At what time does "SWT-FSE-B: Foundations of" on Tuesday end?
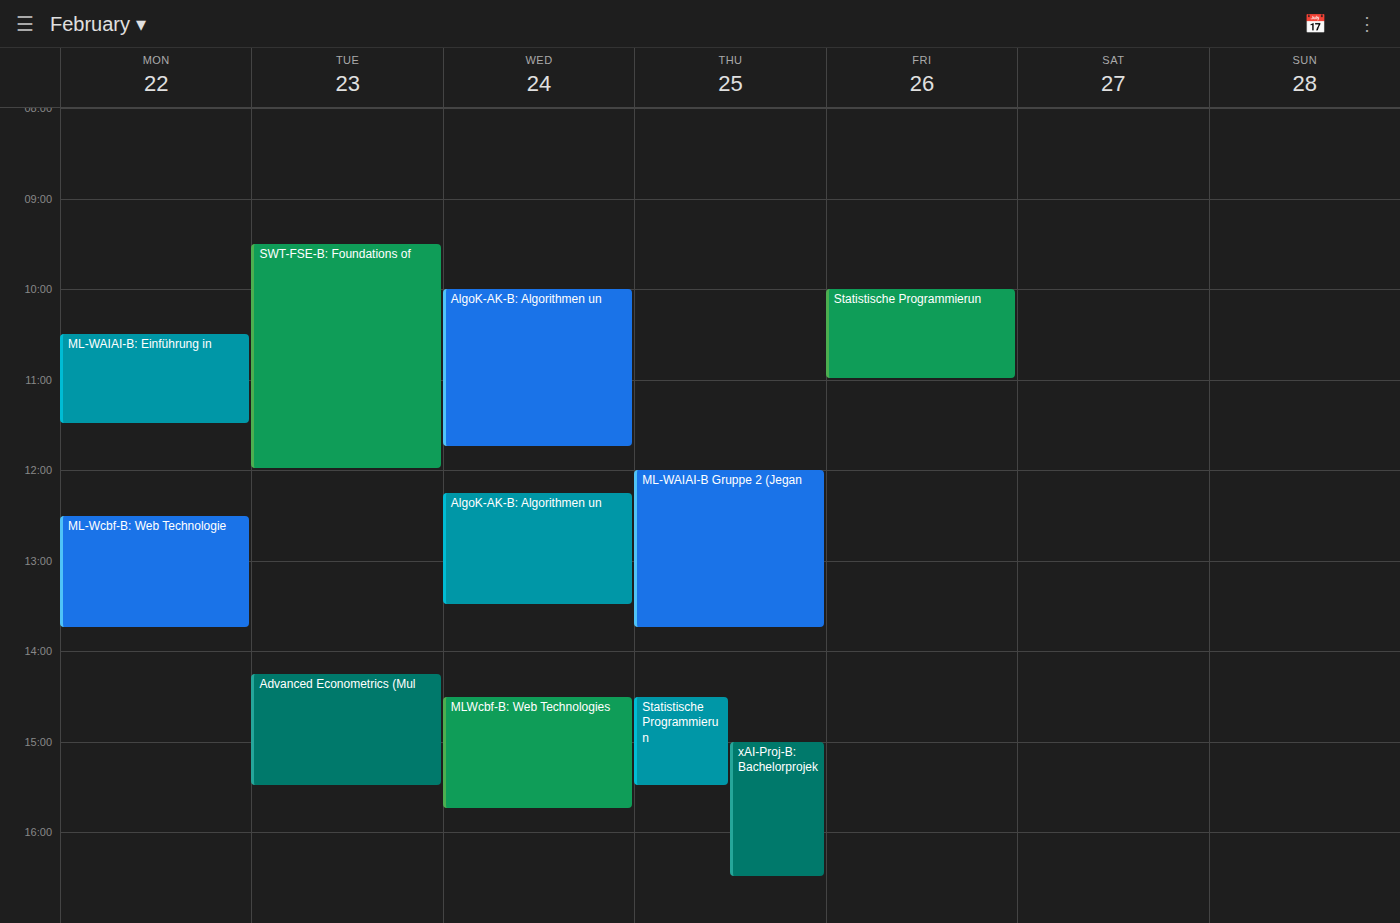
12:00